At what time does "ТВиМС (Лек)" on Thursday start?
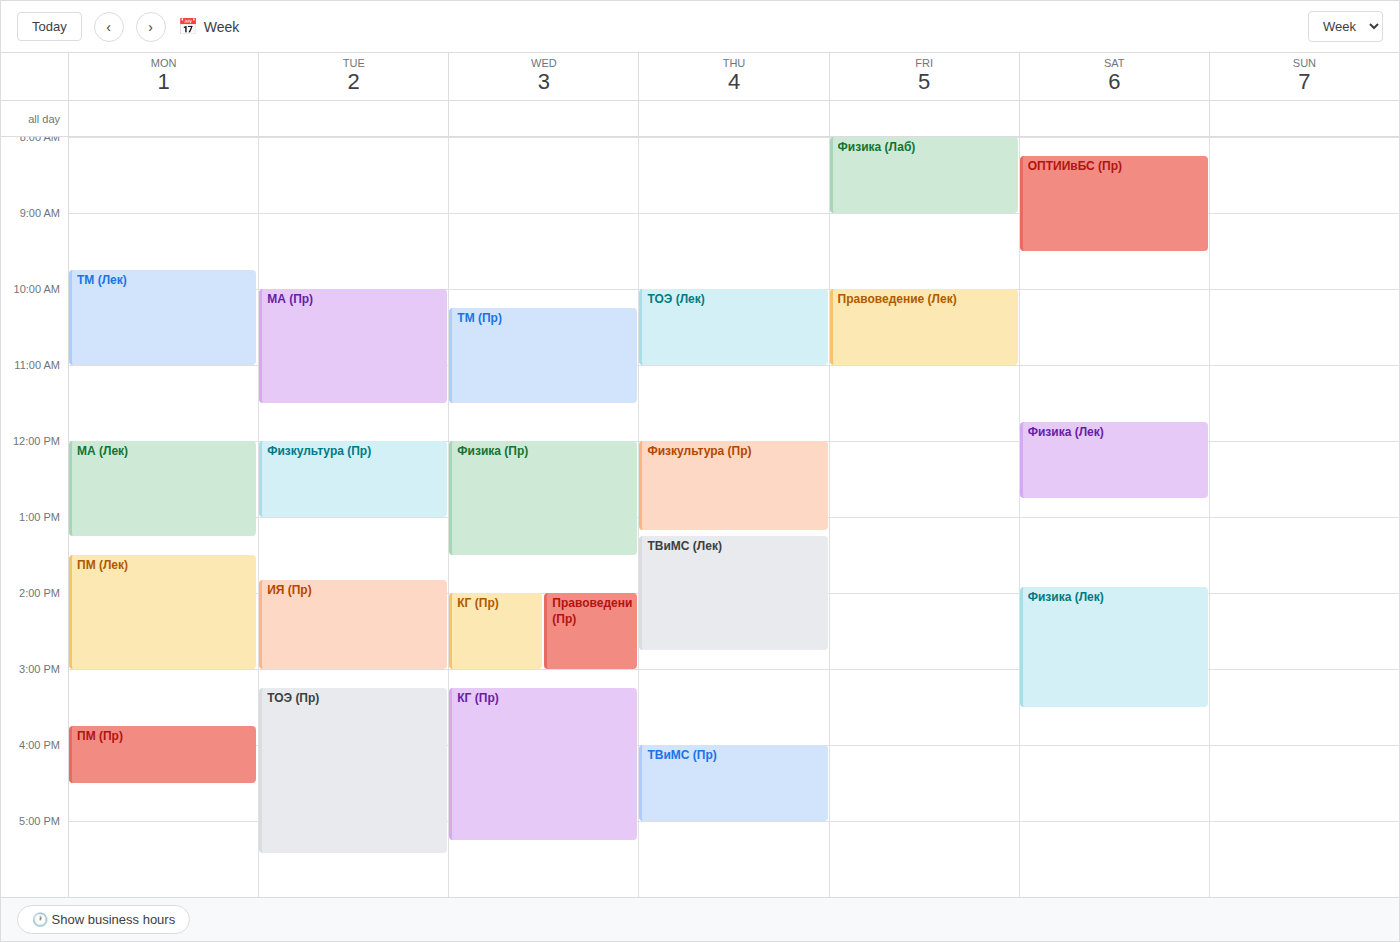
13:15